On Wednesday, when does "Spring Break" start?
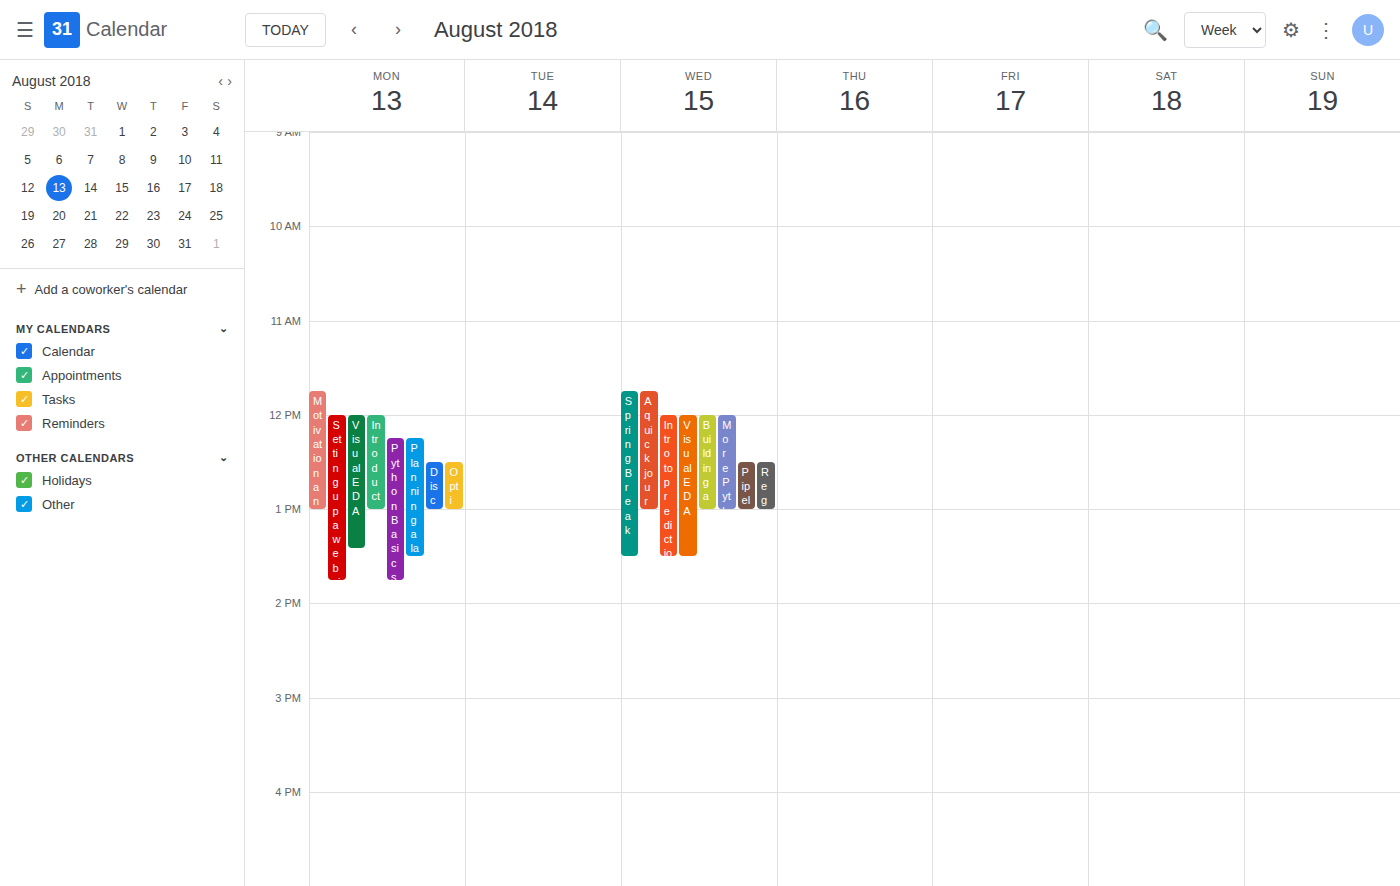
11:45 AM